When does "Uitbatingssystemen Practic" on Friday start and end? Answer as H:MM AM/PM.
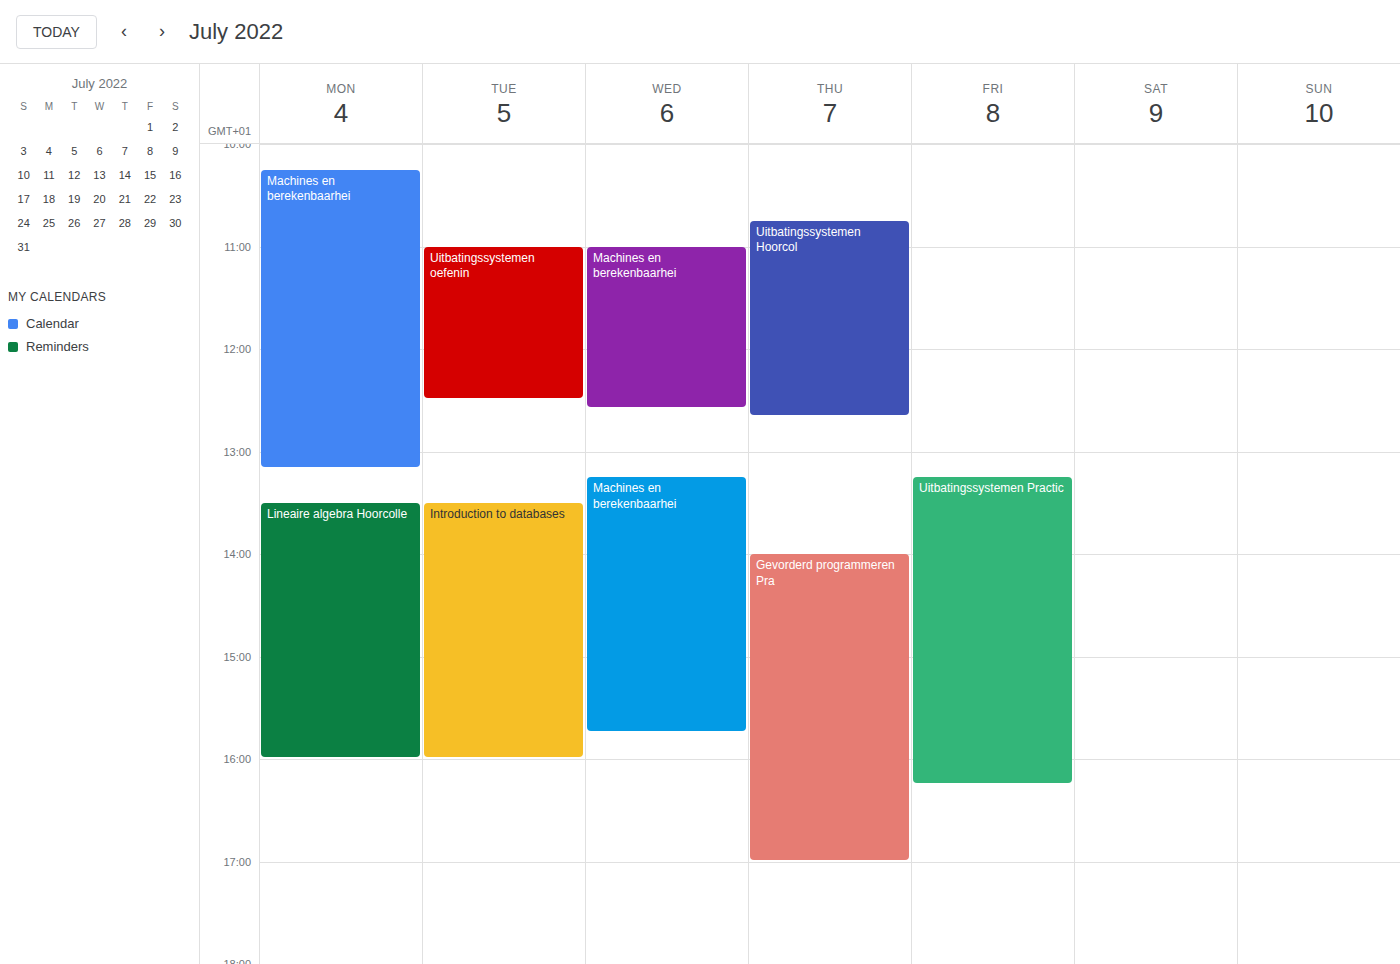
1:15 PM to 4:15 PM